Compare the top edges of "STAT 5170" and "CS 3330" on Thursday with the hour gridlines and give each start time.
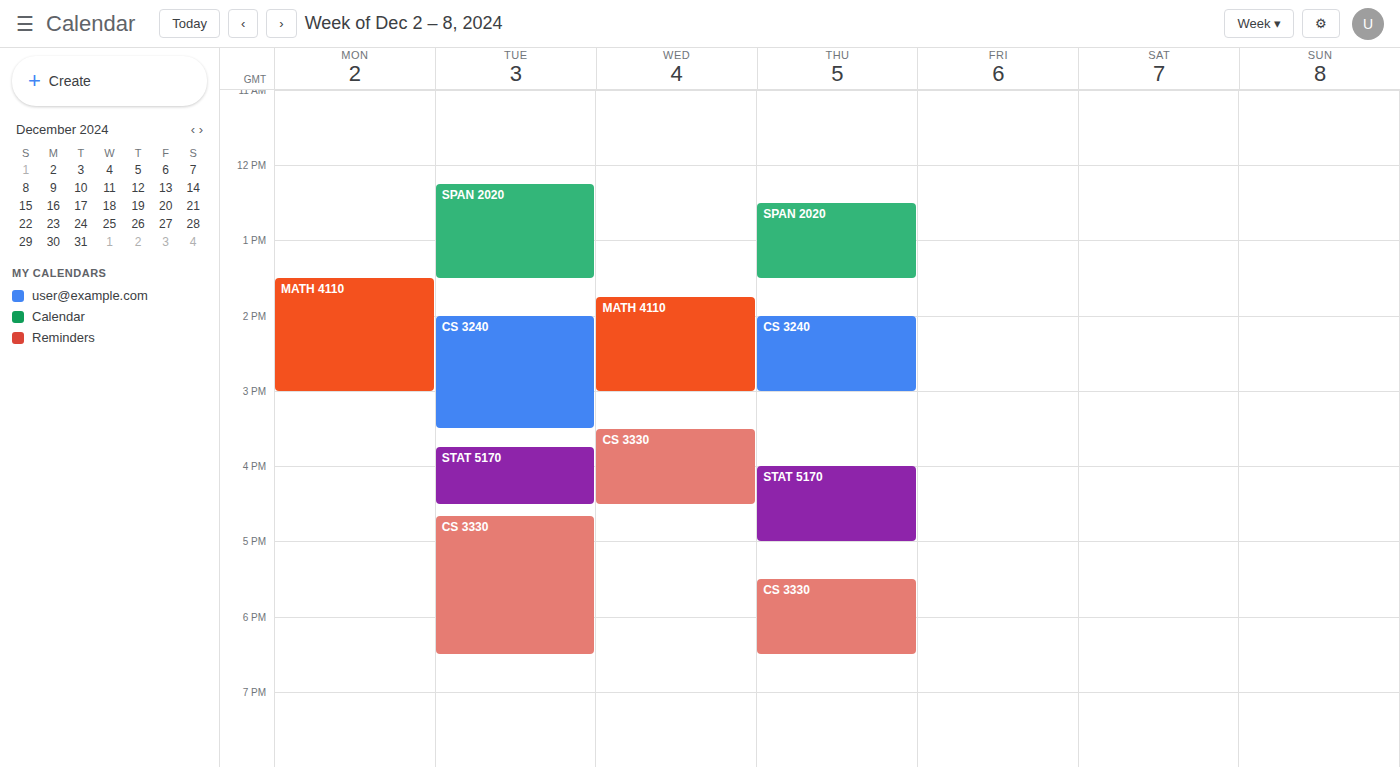
"STAT 5170": 16:00, exactly on the 16:00 line. "CS 3330": 17:30, halfway between the 17:00 and 18:00 lines.